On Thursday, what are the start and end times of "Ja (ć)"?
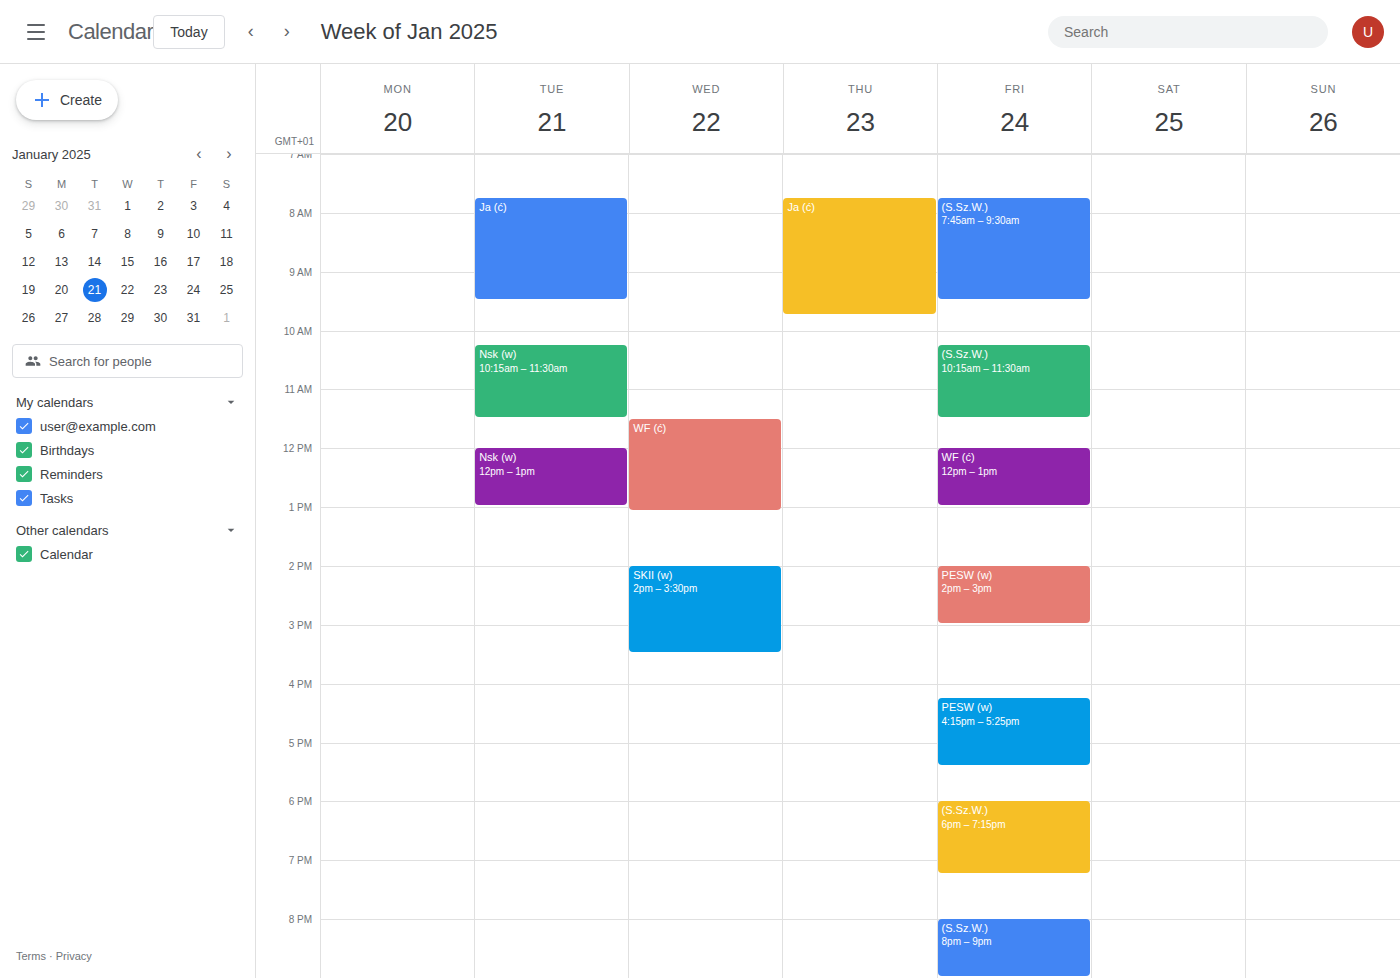
7:45 AM to 9:45 AM